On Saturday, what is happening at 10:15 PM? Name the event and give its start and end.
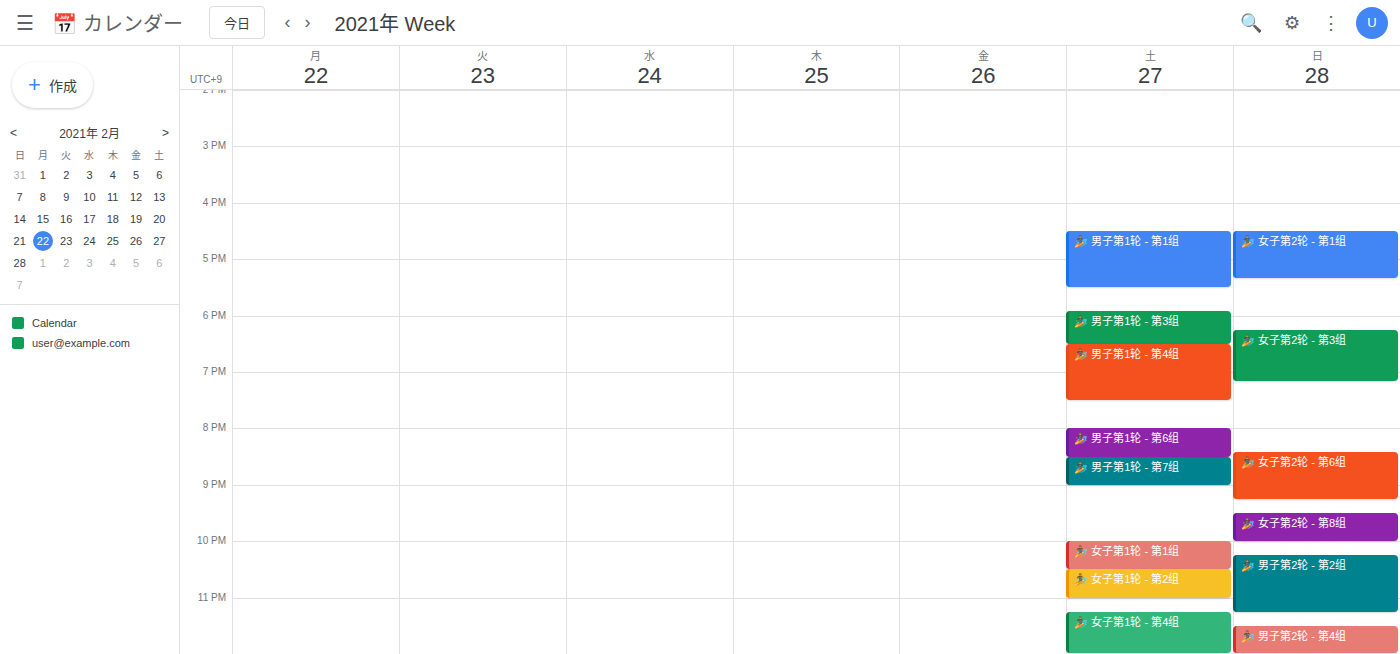
"🏄 女子第1轮 - 第1组", 10:00 PM to 10:30 PM